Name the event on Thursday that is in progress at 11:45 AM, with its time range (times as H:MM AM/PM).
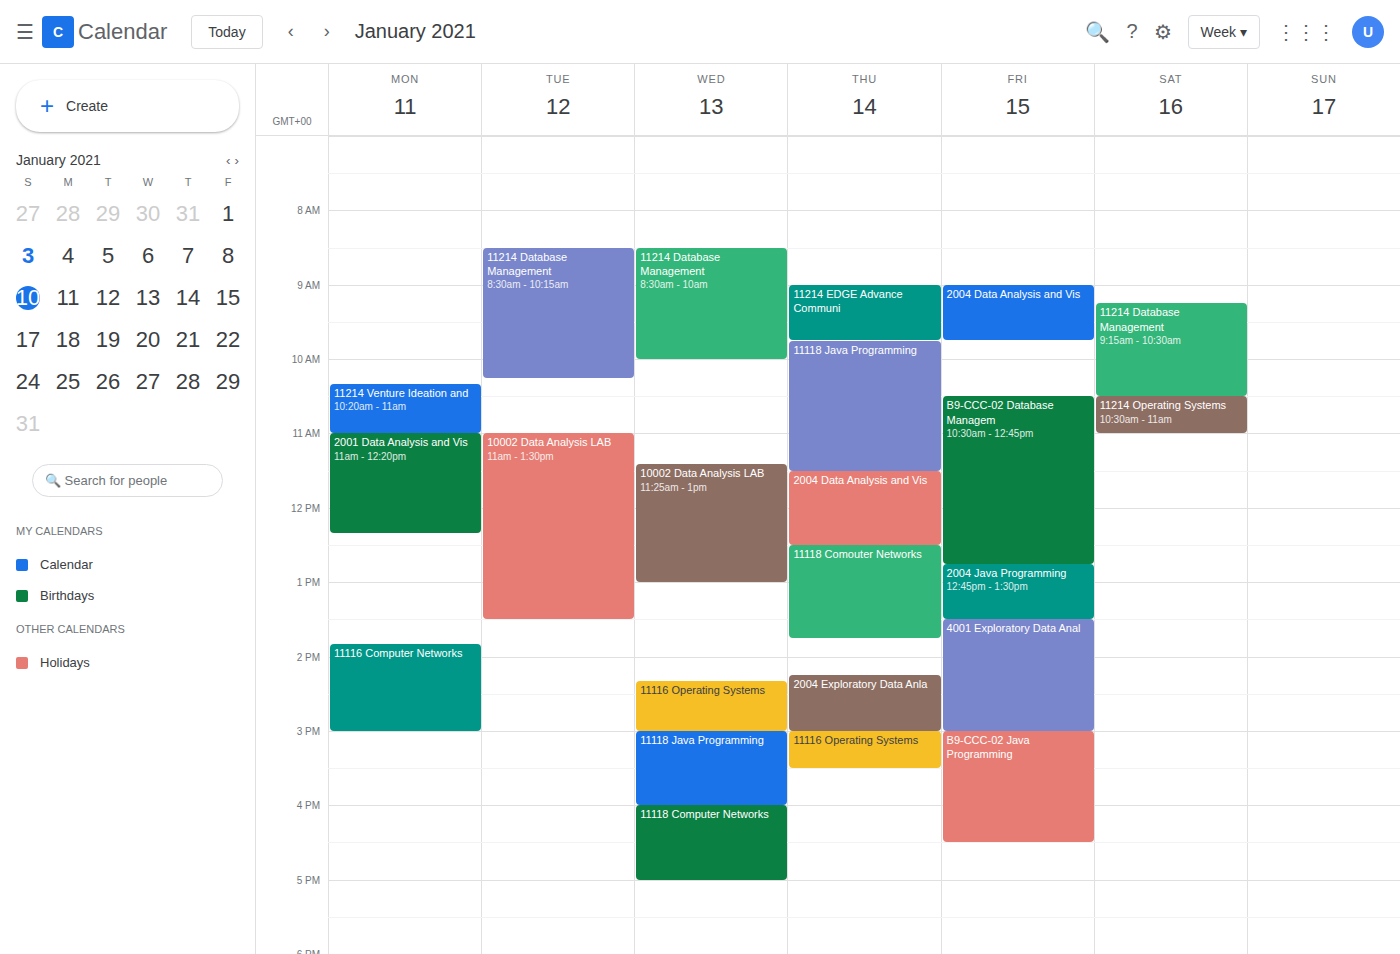
"2004 Data Analysis and Vis", 11:30 AM to 12:30 PM